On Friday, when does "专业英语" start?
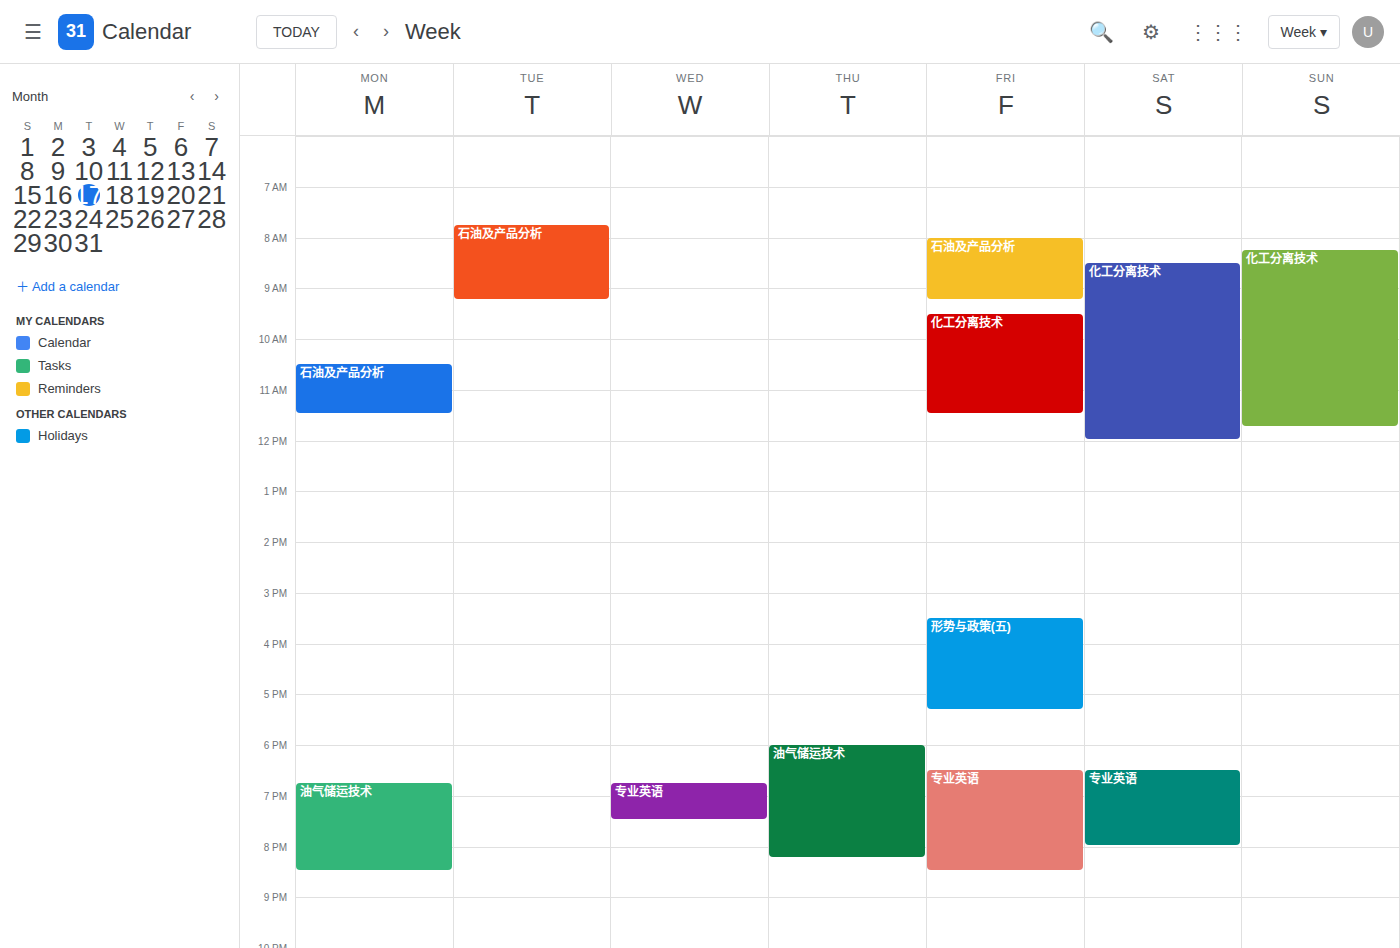
6:30 PM